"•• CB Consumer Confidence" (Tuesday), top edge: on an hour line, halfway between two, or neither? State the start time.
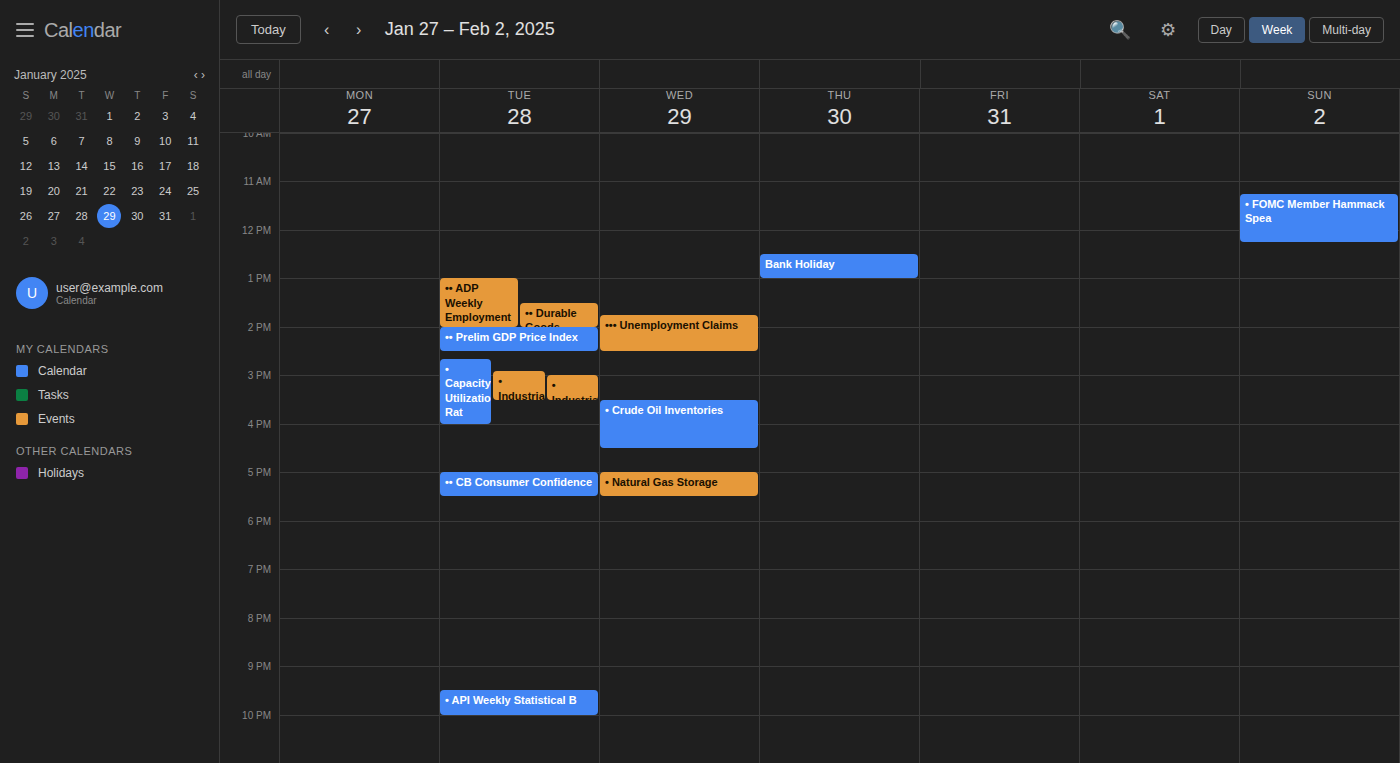
5:00 PM -- exactly on the 5 PM line.